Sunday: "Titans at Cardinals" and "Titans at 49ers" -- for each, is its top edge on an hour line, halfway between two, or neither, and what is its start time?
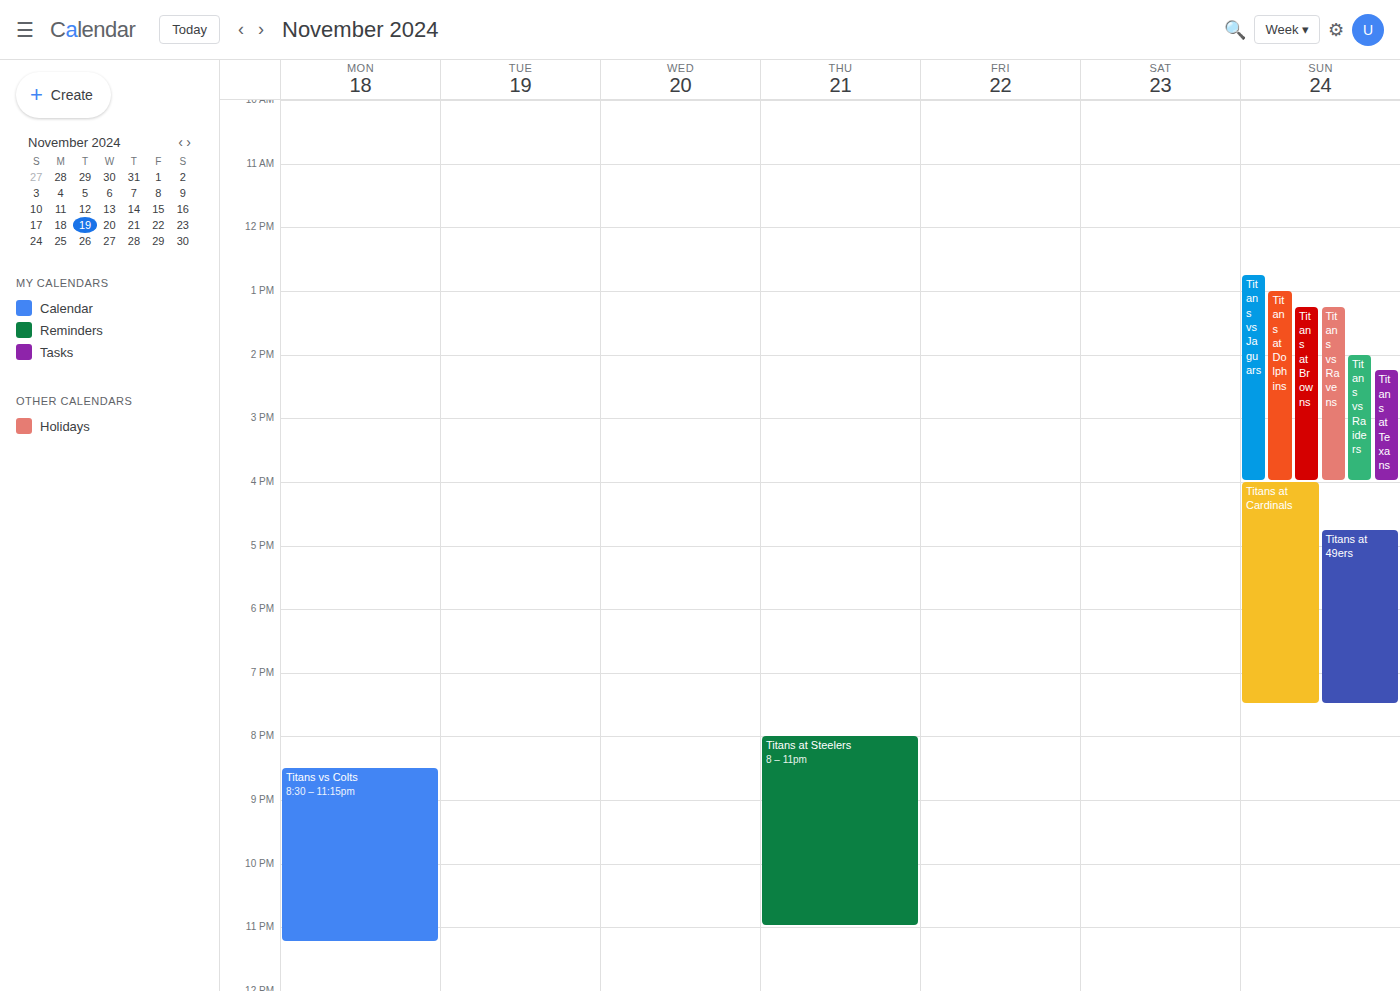
"Titans at Cardinals": 4:00 PM, exactly on the 4 PM line. "Titans at 49ers": 4:45 PM, neither: three quarters of the way from the 4 PM line to the 5 PM line.